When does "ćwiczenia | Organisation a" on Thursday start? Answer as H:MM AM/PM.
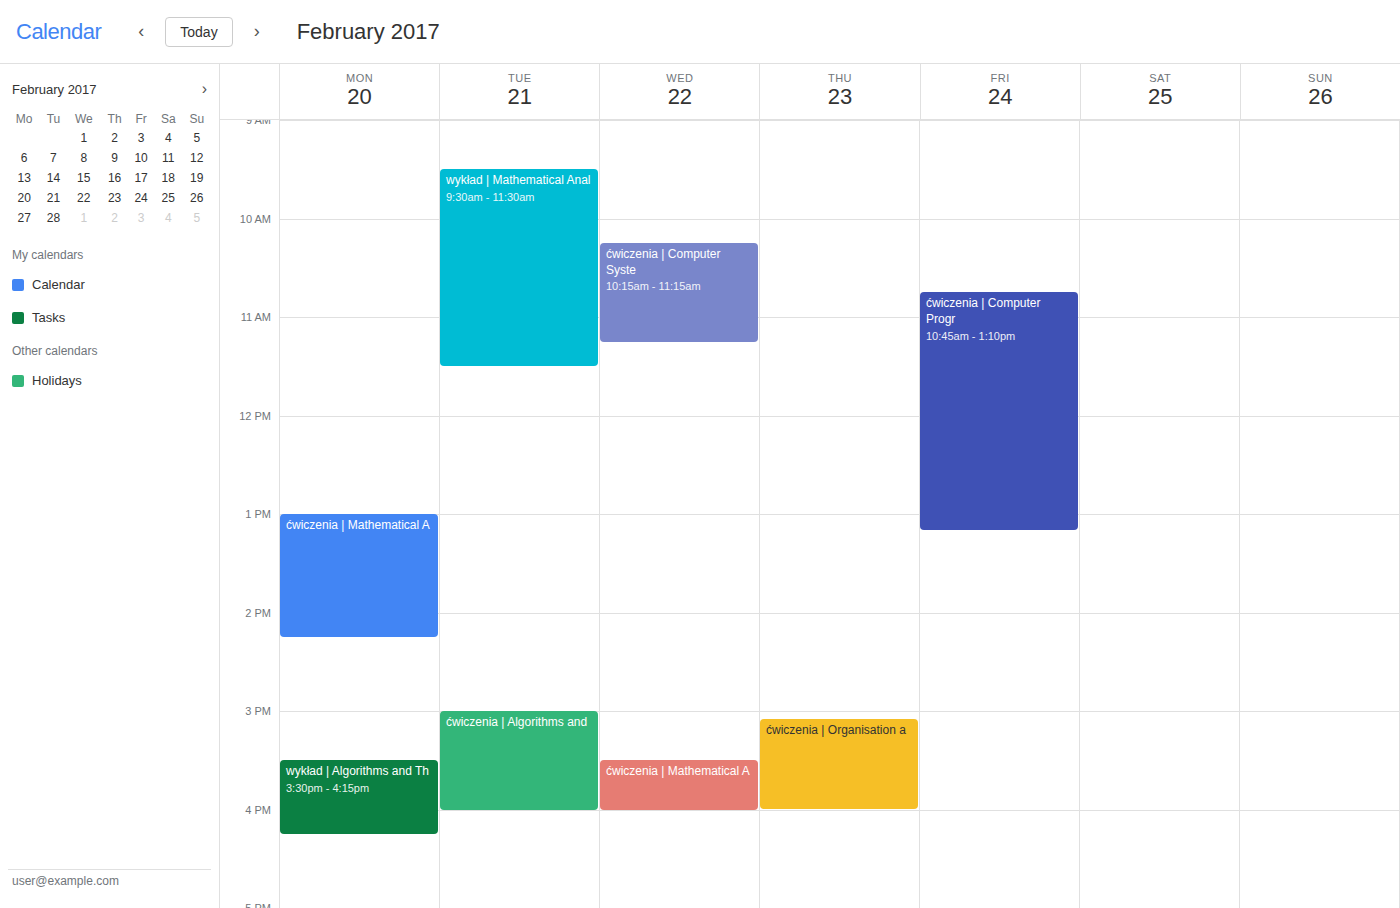
3:05 PM